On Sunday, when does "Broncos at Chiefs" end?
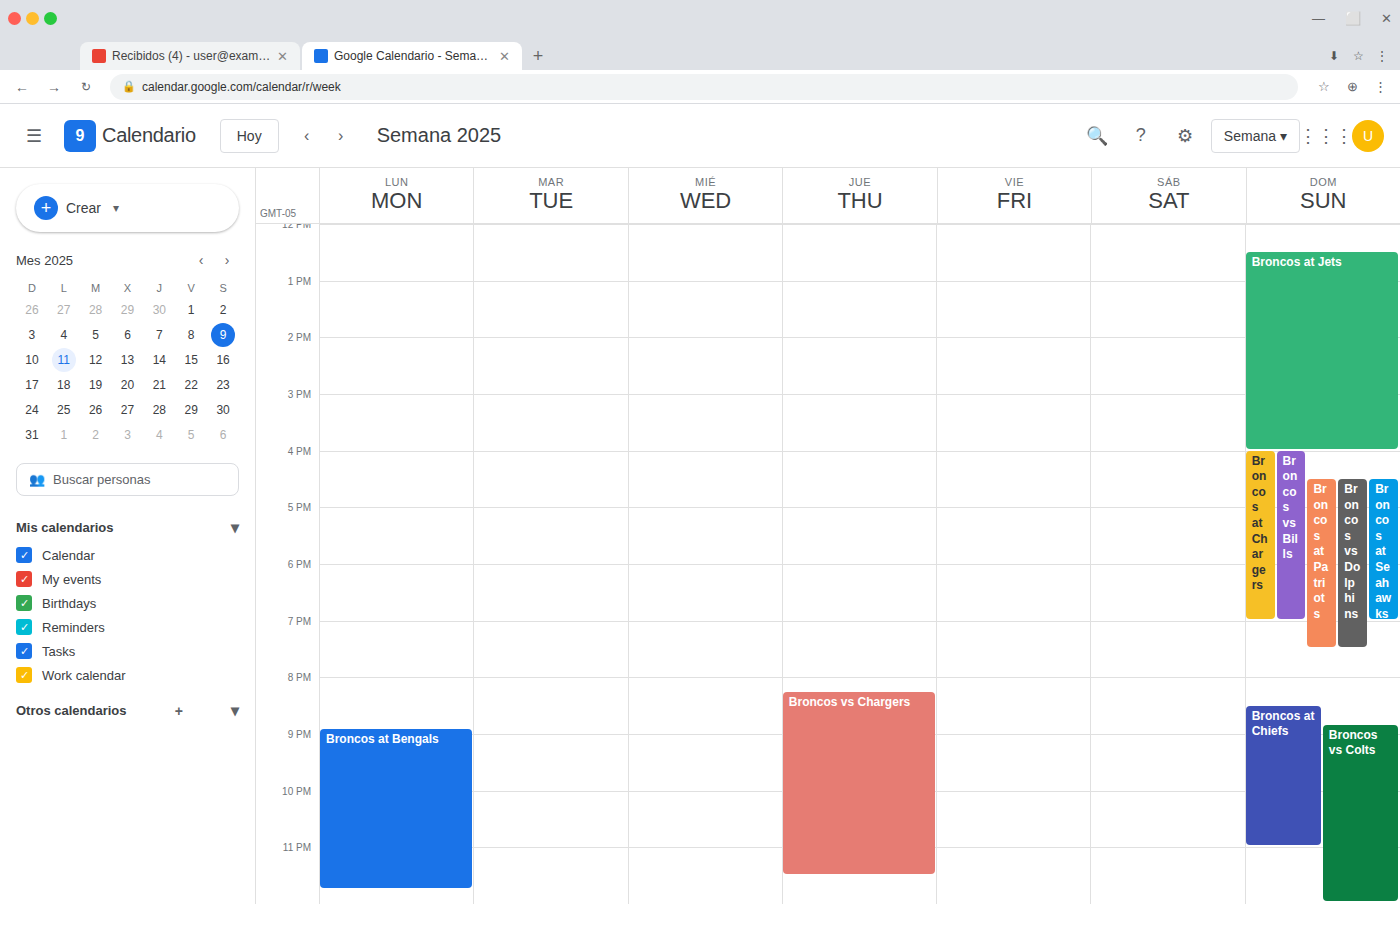
11:00 PM